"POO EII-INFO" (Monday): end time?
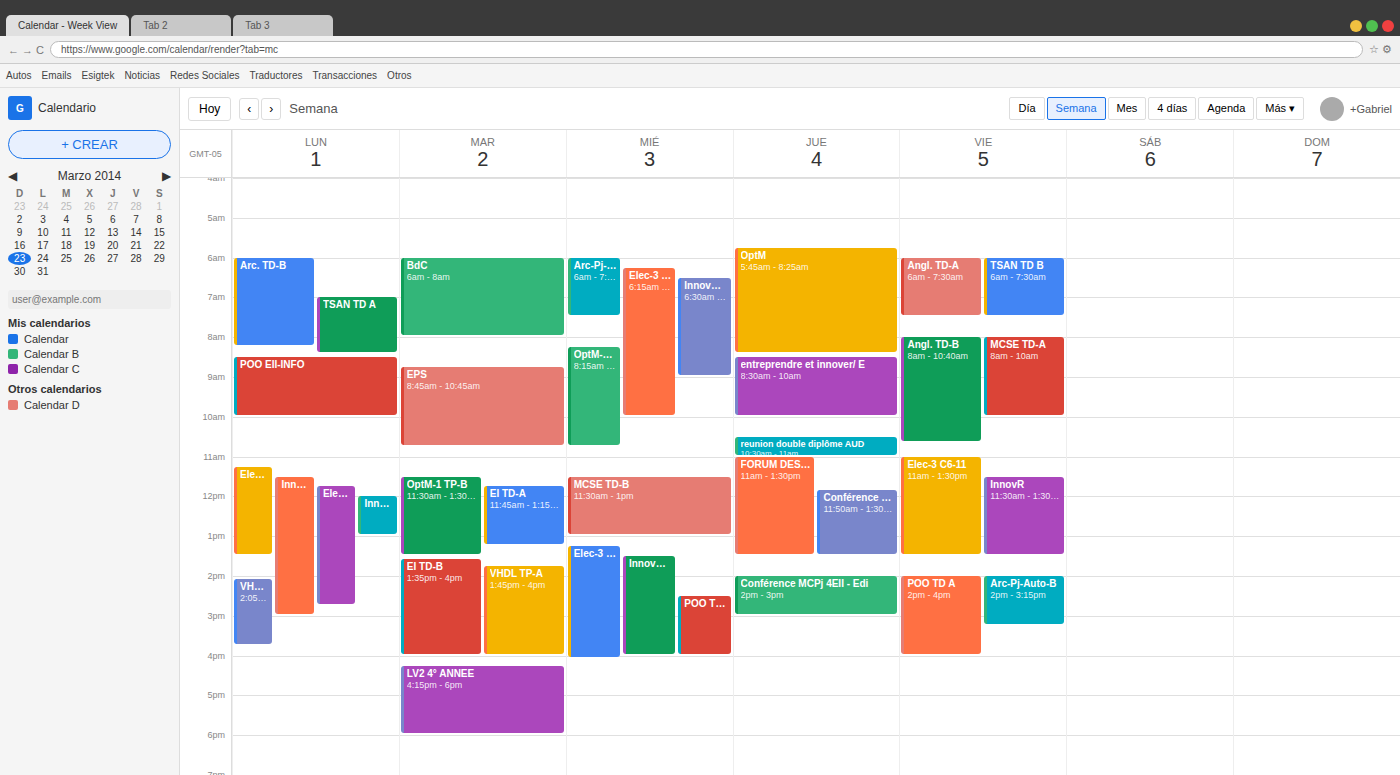
10:00